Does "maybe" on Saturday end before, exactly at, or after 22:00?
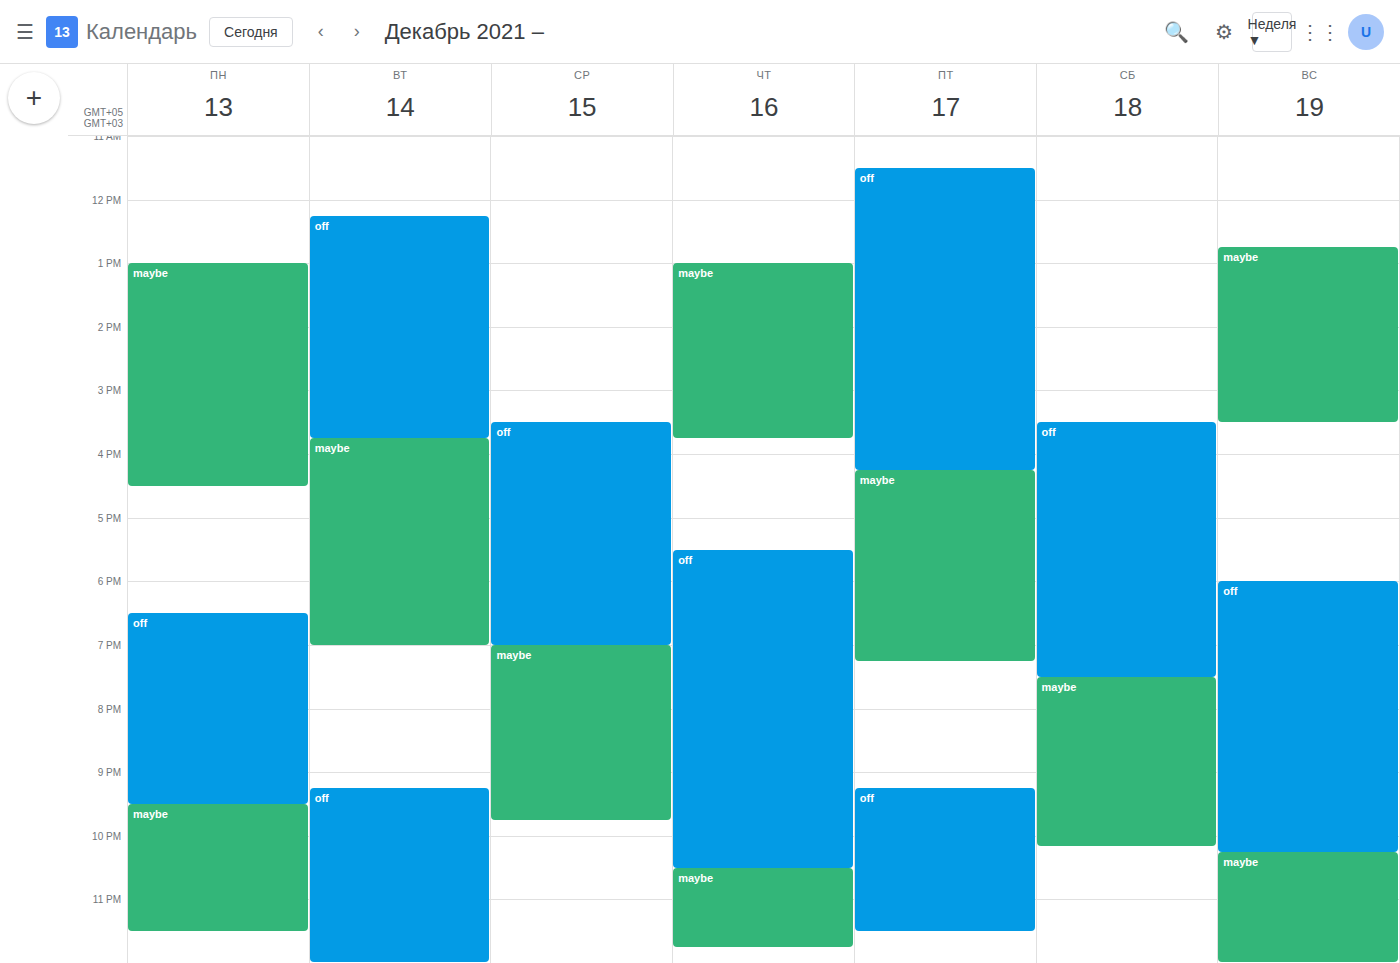
22:10 -- after 22:00, 10 minutes below the 22:00 line.